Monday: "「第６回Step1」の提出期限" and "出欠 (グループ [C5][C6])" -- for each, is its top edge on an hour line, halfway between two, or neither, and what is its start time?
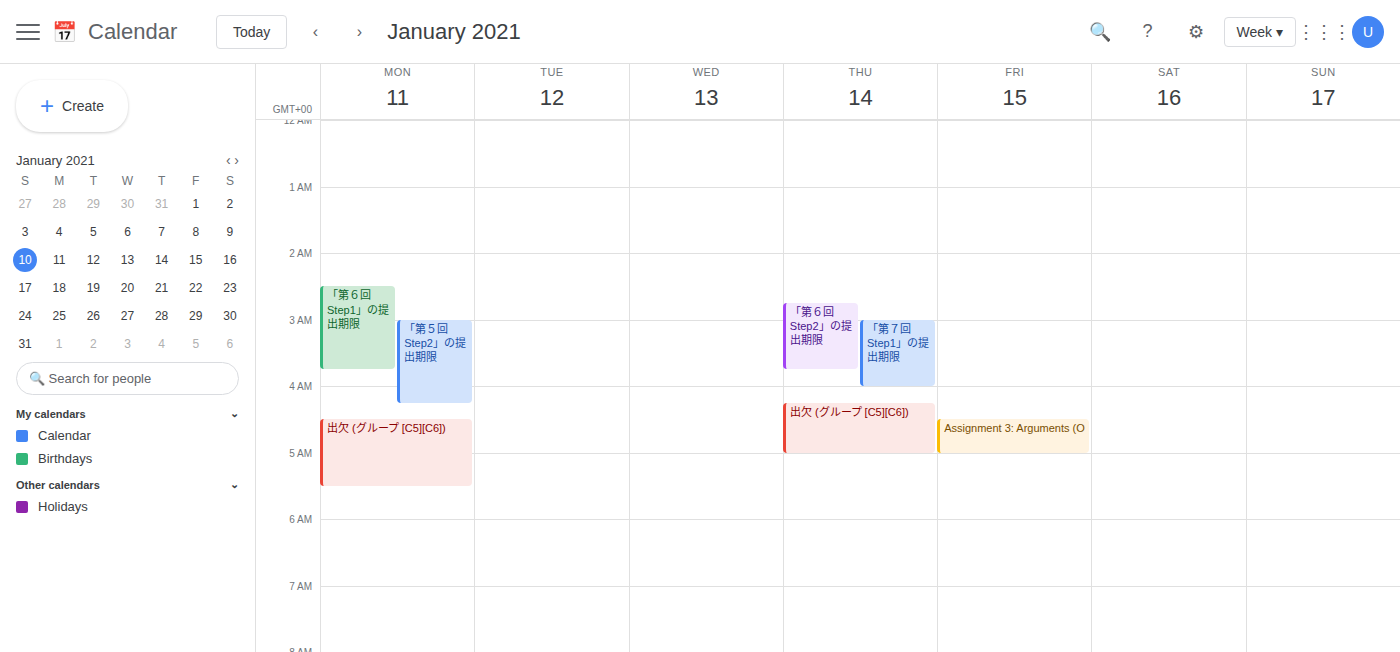
"「第６回Step1」の提出期限": 2:30 AM, halfway between the 2 AM and 3 AM lines. "出欠 (グループ [C5][C6])": 4:30 AM, halfway between the 4 AM and 5 AM lines.